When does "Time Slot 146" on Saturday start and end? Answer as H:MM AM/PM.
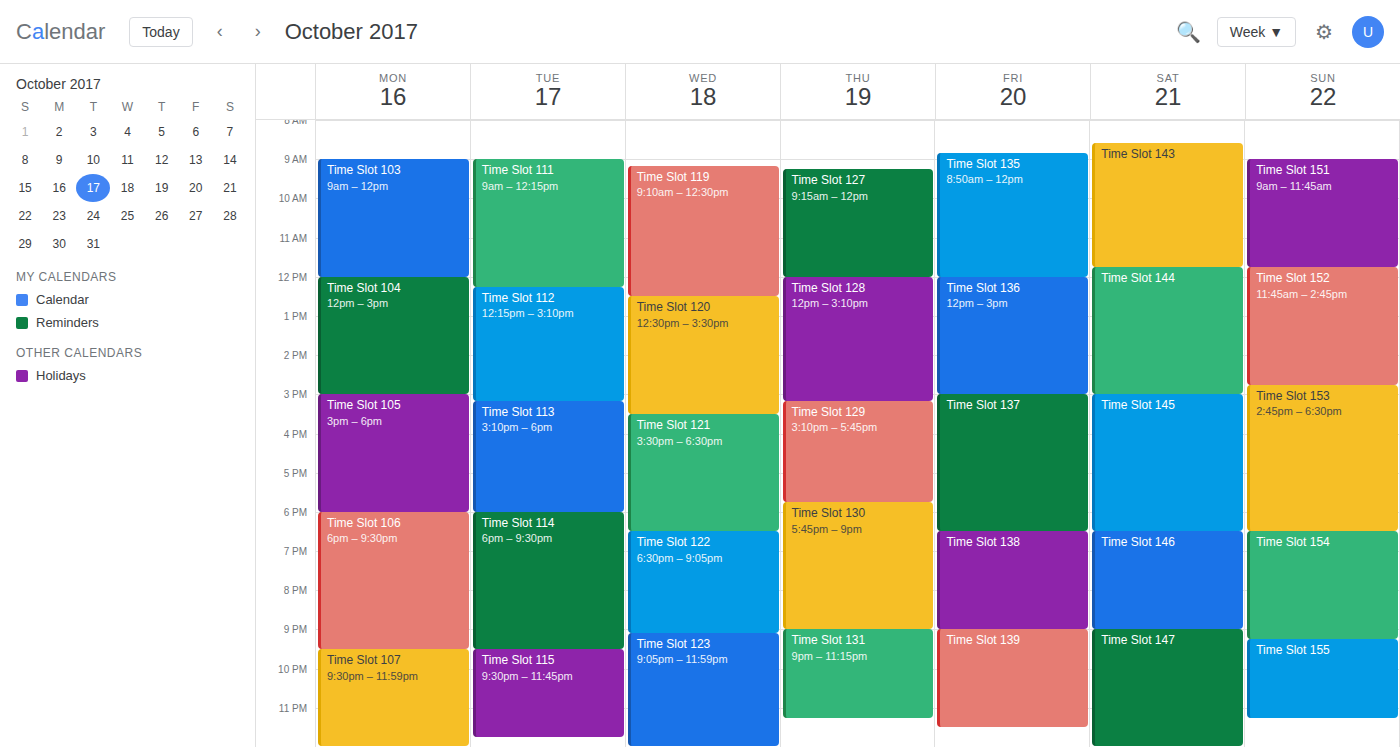
6:30 PM to 9:00 PM